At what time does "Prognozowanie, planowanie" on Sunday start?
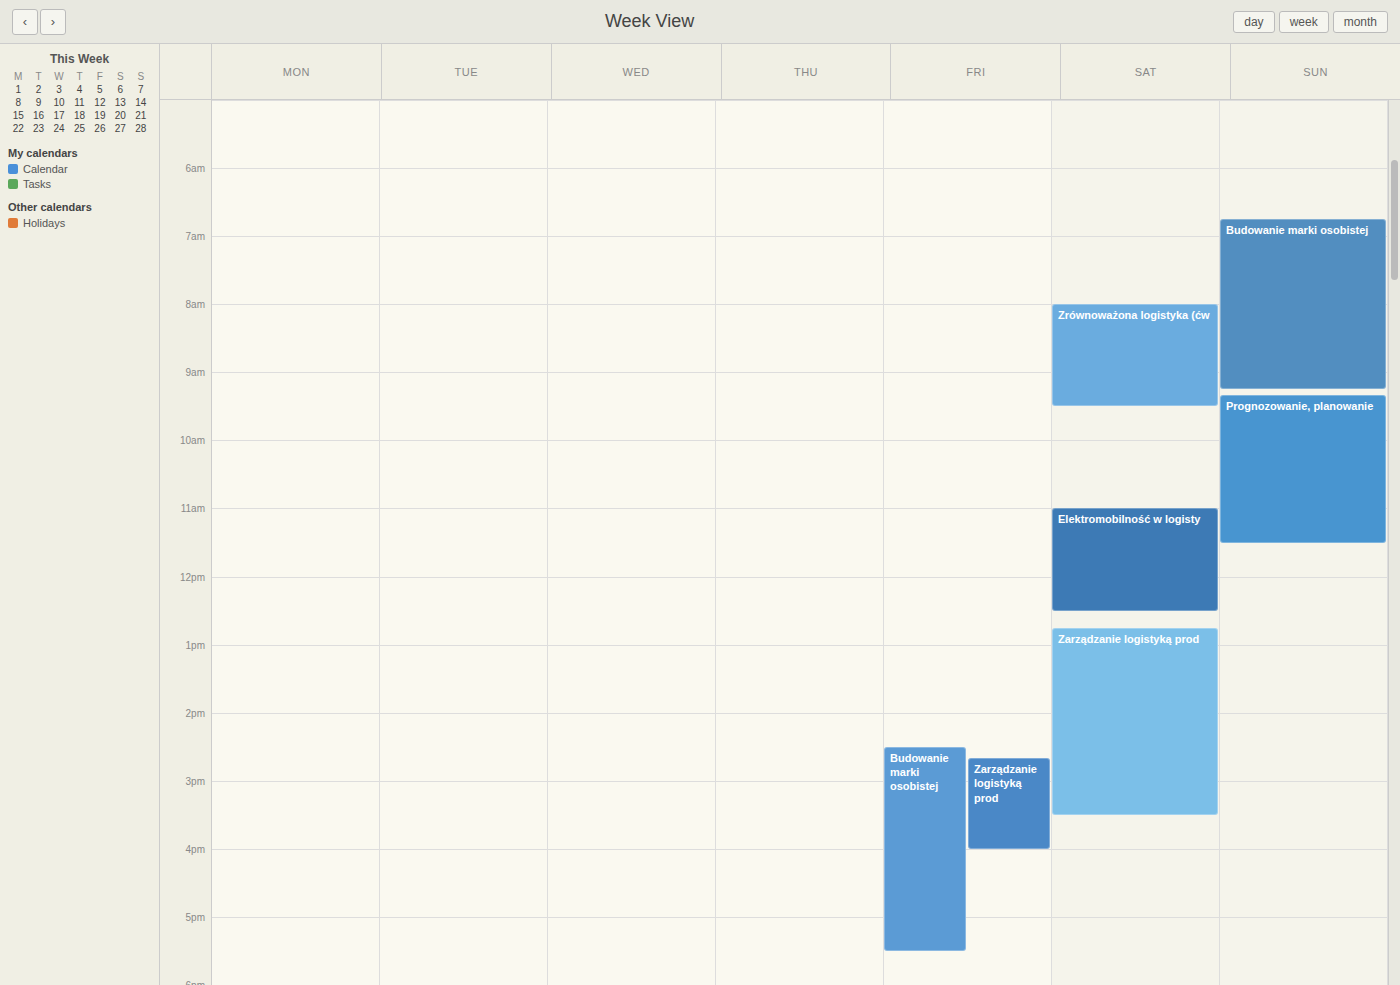
9:20 AM